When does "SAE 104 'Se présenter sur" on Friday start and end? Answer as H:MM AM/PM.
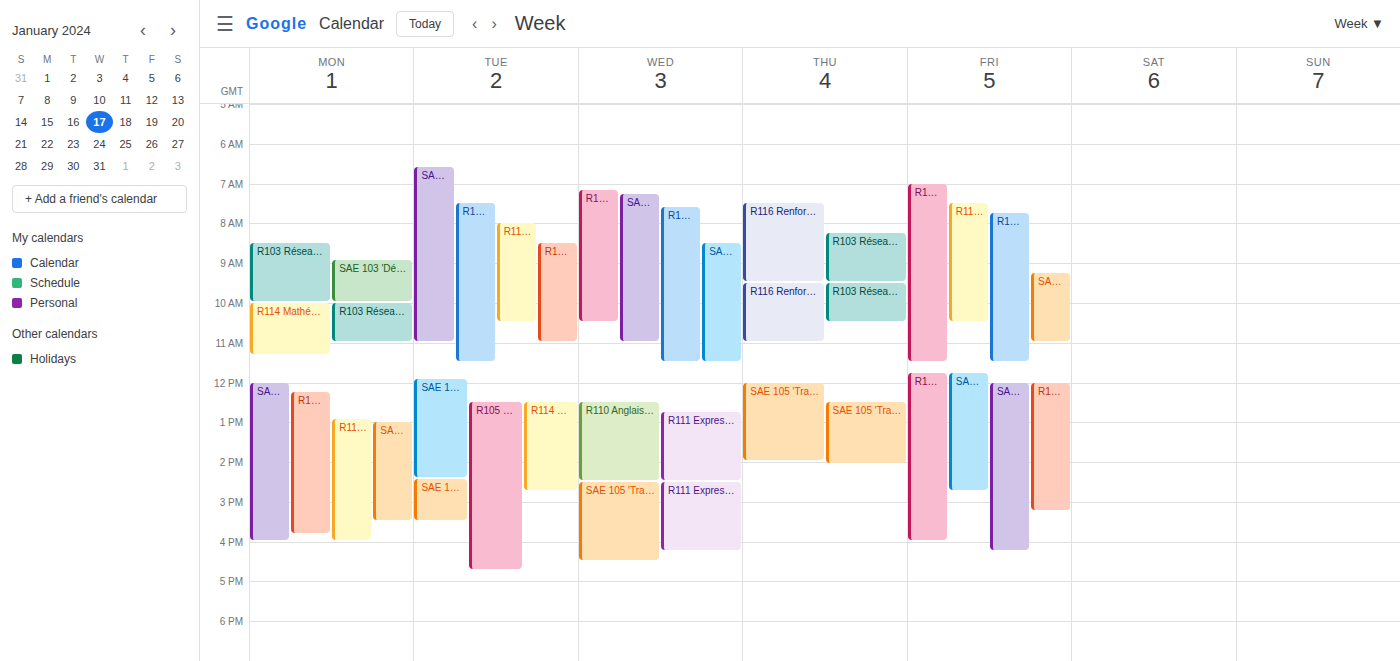
11:45 AM to 2:45 PM